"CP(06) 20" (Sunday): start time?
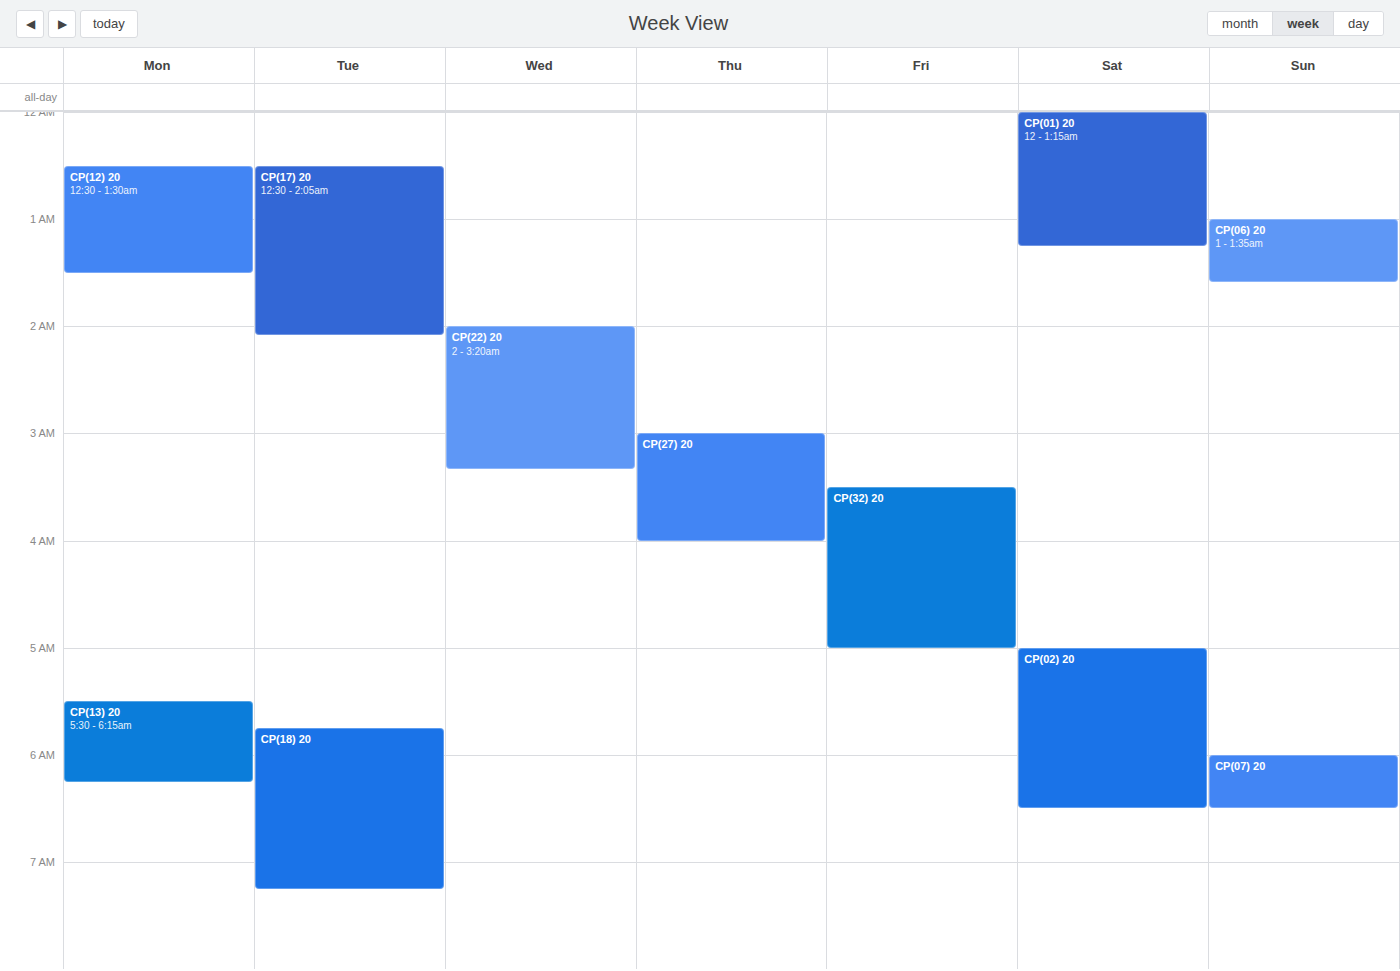
1:00 AM